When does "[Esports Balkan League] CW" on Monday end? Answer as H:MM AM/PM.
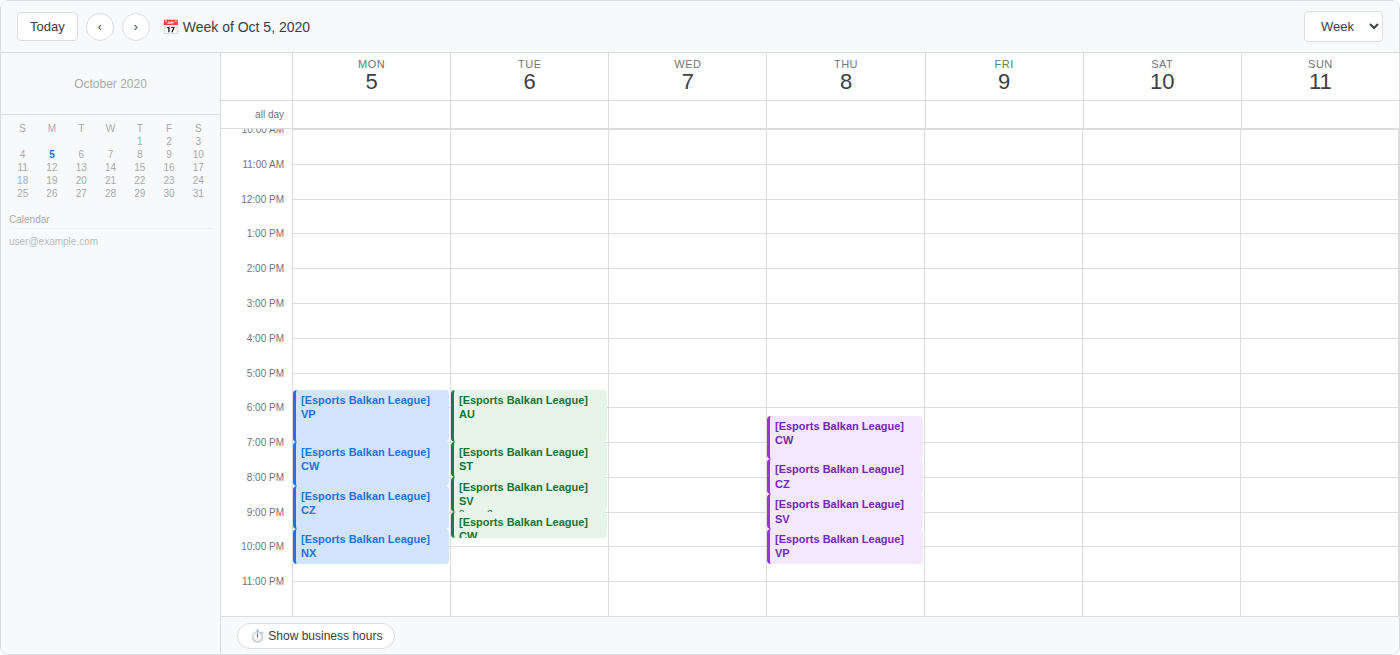
8:15 PM